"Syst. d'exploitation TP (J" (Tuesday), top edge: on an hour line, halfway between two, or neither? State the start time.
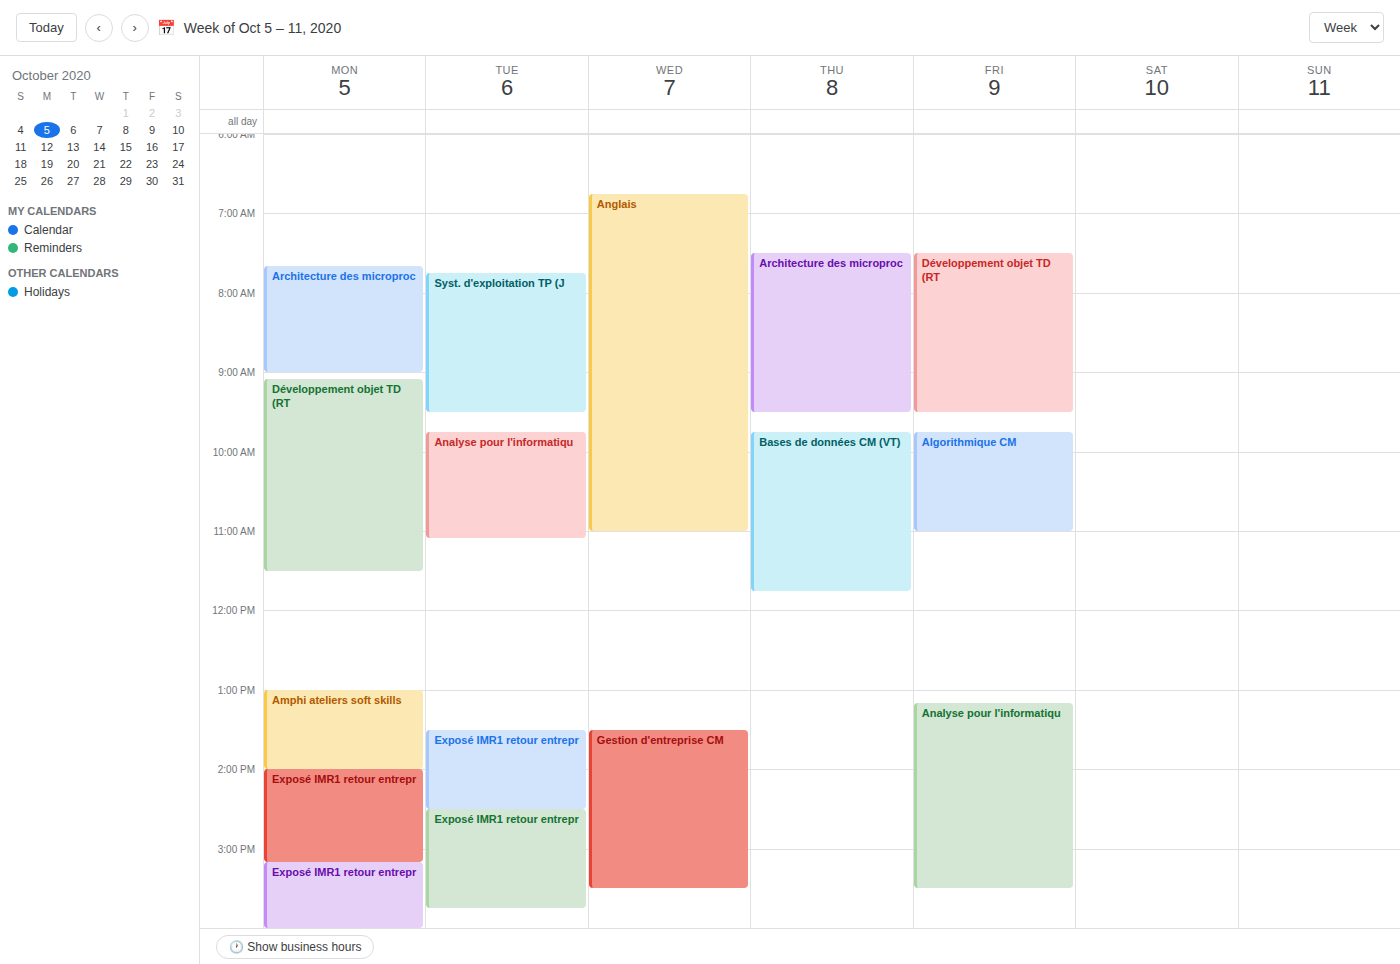
7:45 AM -- neither: three quarters of the way from the 7 AM line to the 8 AM line.